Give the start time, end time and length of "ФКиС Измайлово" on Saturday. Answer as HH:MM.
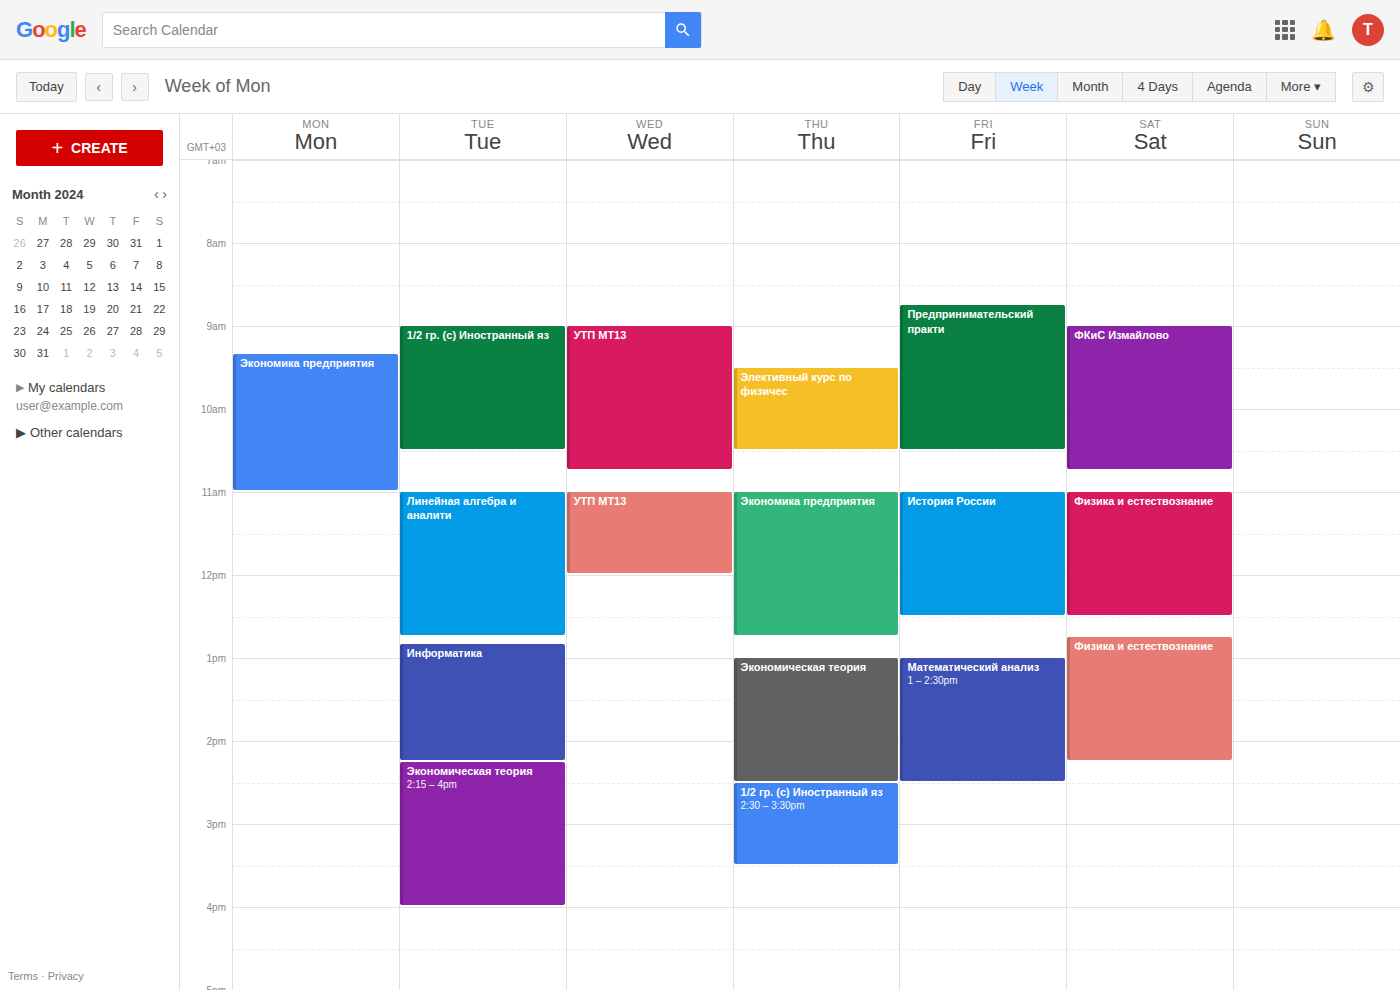
09:00 to 10:45, 1 hour 45 minutes